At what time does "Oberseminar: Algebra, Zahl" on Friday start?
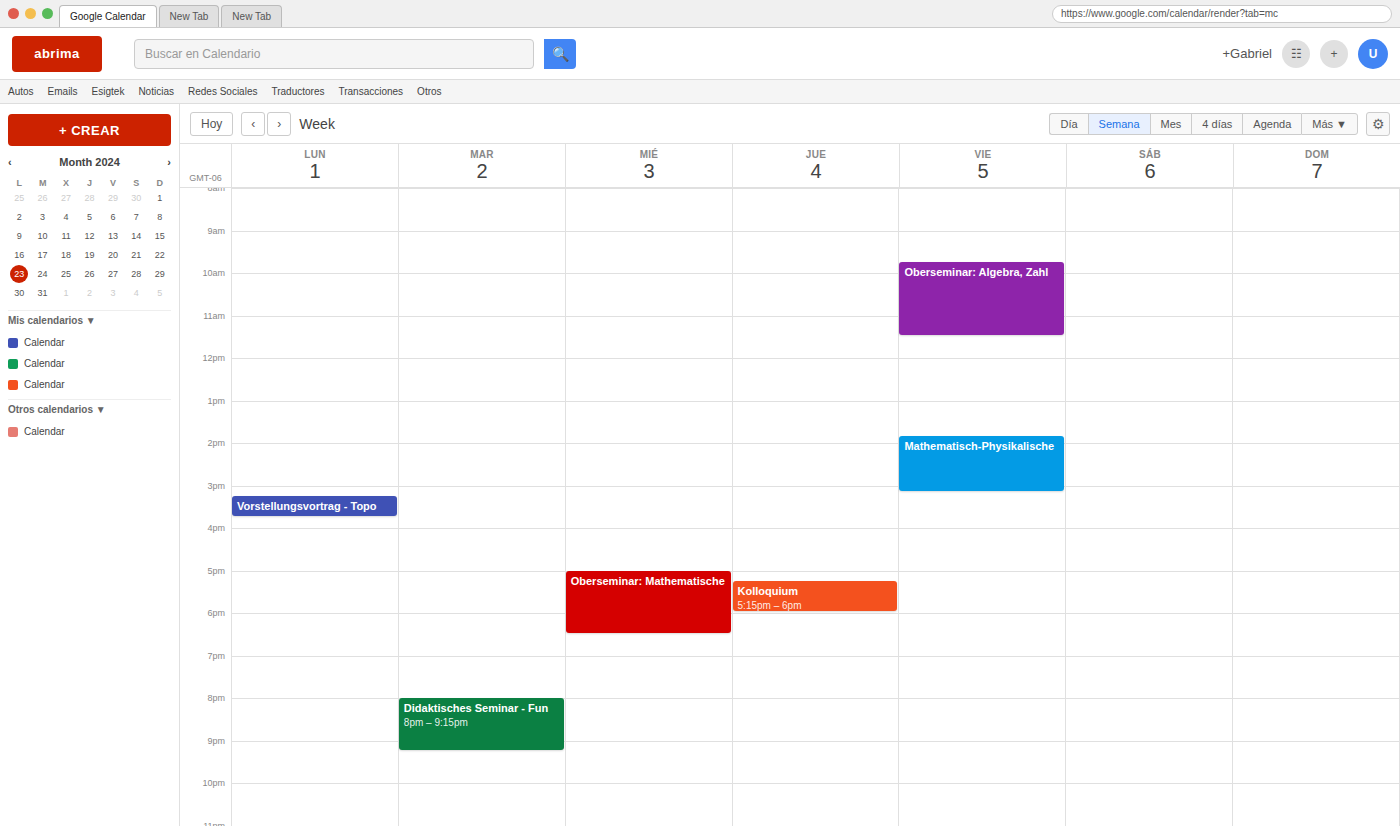
9:45 AM